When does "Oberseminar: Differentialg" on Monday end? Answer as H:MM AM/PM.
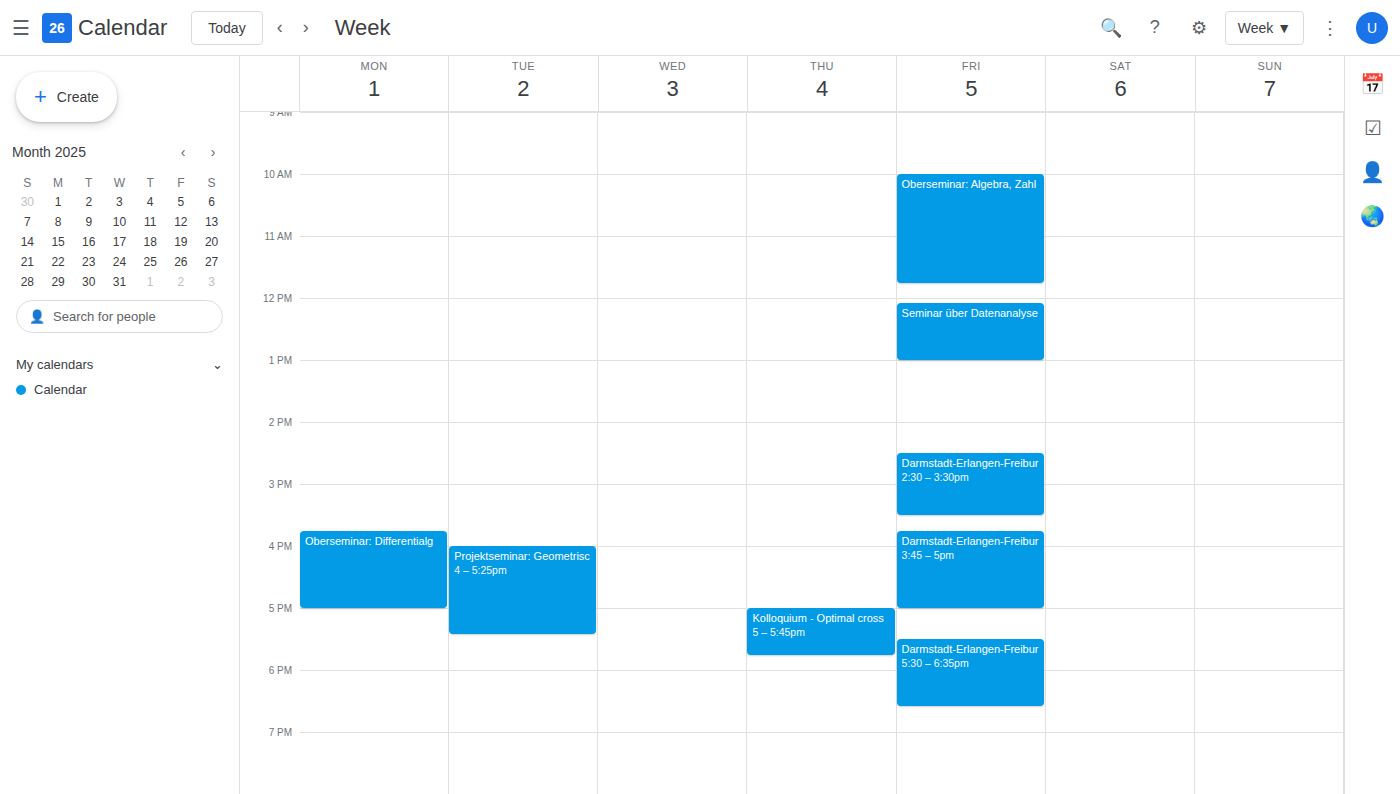
5:00 PM